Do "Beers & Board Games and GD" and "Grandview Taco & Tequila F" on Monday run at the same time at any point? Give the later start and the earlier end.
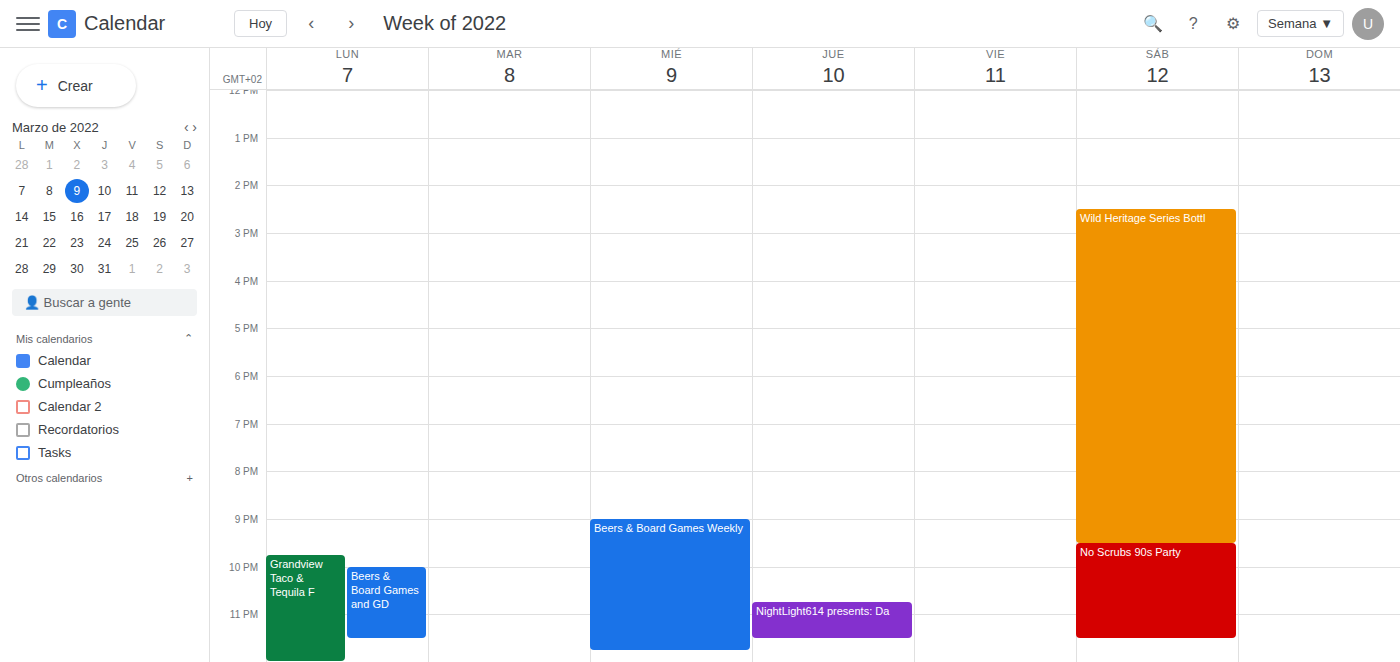
"Beers & Board Games and GD" runs 10:00 PM to 11:30 PM, inside "Grandview Taco & Tequila F" -- they overlap.